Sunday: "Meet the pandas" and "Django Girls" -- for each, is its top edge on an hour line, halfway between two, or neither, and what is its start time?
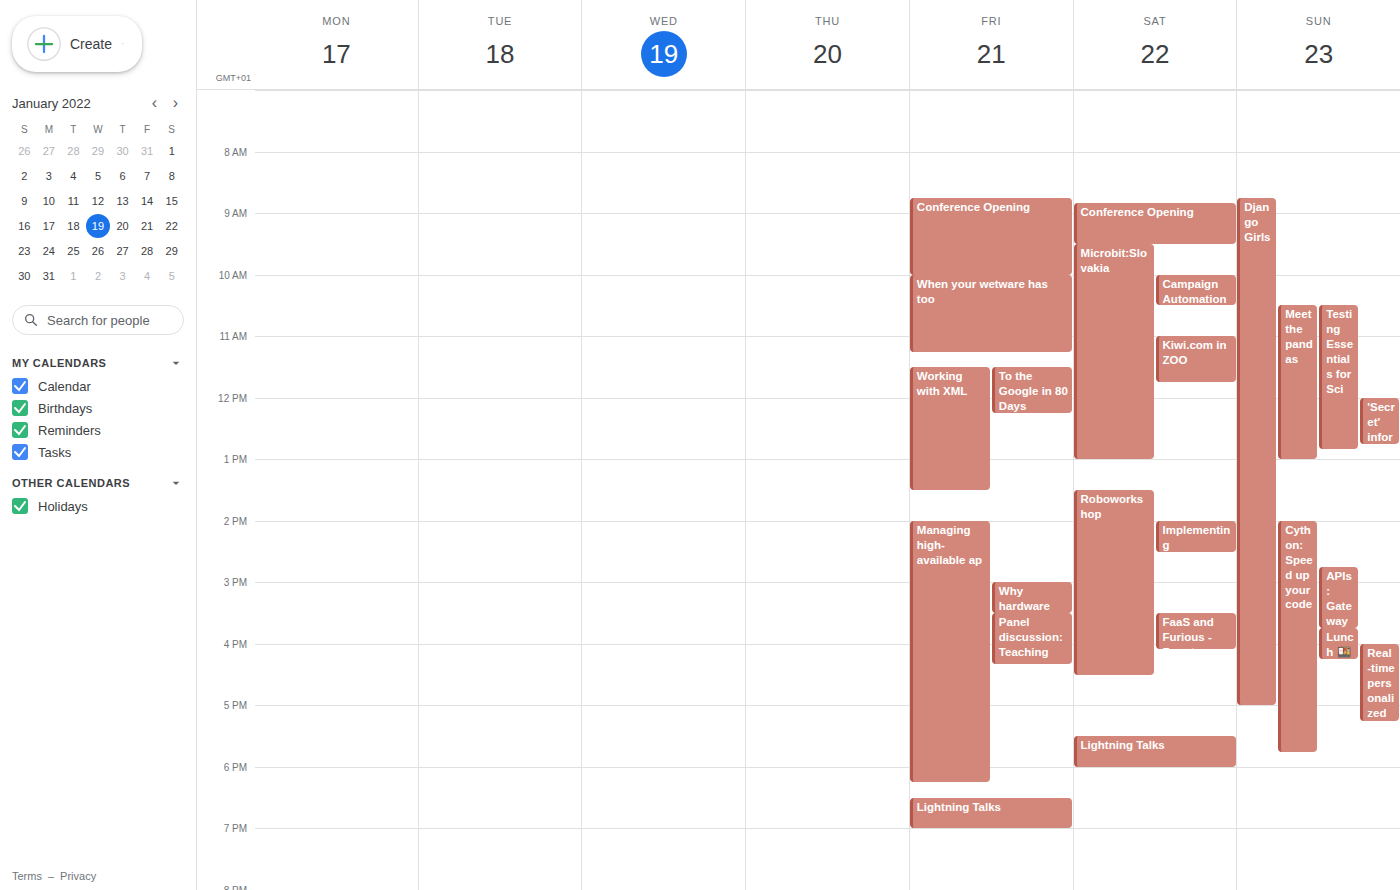
"Meet the pandas": 10:30 AM, halfway between the 10 AM and 11 AM lines. "Django Girls": 8:45 AM, neither: three quarters of the way from the 8 AM line to the 9 AM line.